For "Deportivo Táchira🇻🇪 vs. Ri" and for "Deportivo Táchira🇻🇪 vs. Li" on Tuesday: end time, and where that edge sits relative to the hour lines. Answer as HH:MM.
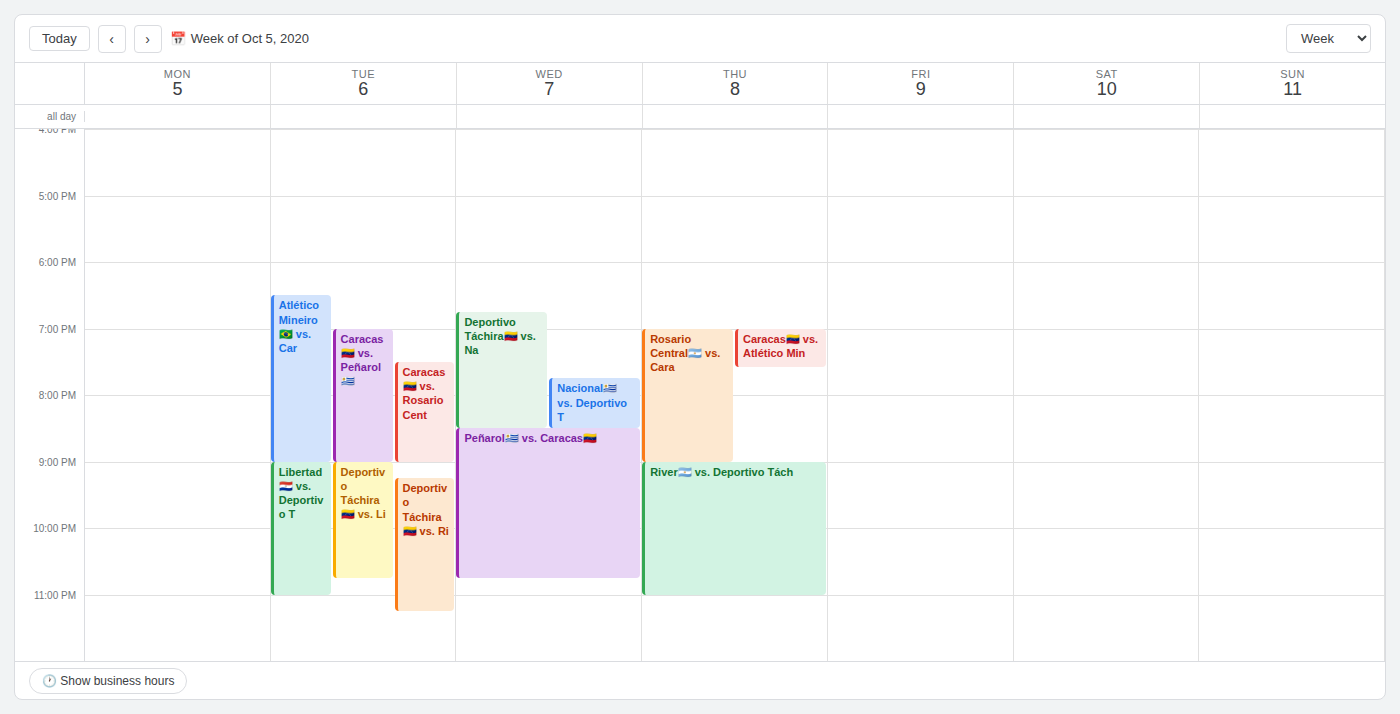
"Deportivo Táchira🇻🇪 vs. Ri": 23:15, neither: a quarter of the way from the 23:00 line to the 24:00 line. "Deportivo Táchira🇻🇪 vs. Li": 22:45, neither: three quarters of the way from the 22:00 line to the 23:00 line.